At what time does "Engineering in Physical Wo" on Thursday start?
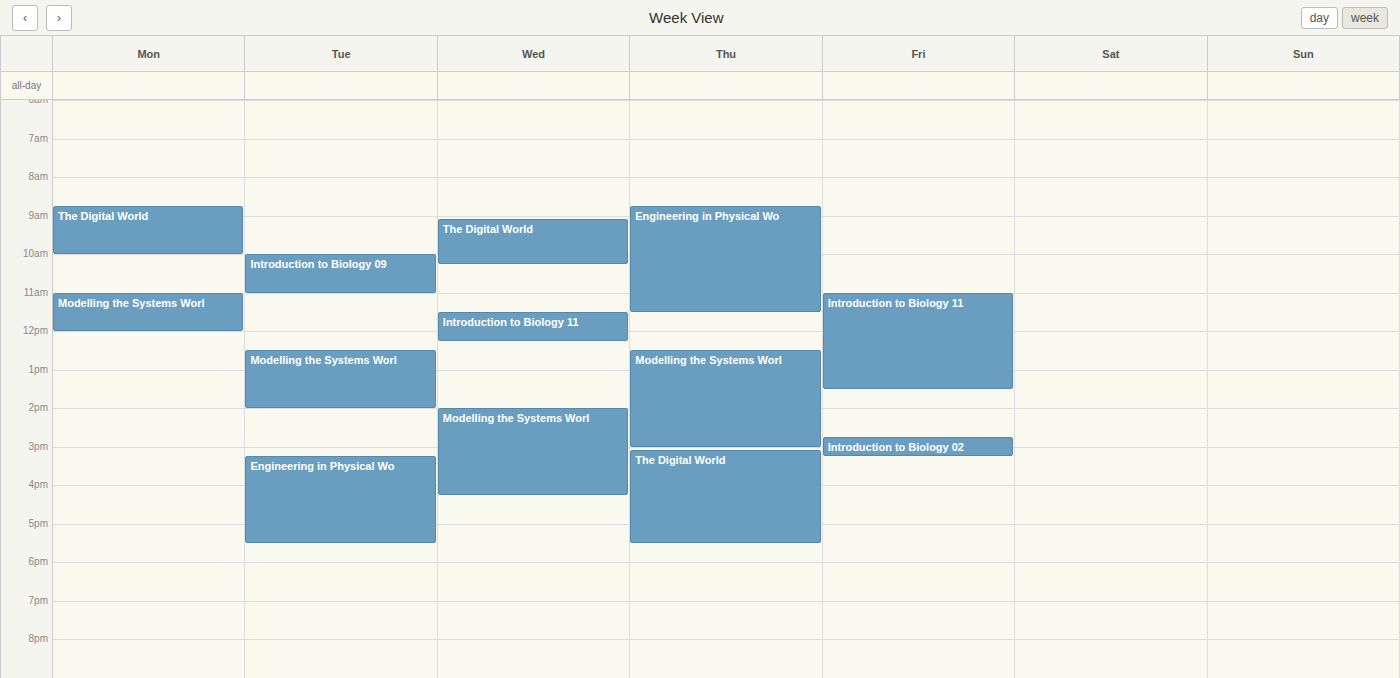
8:45 AM